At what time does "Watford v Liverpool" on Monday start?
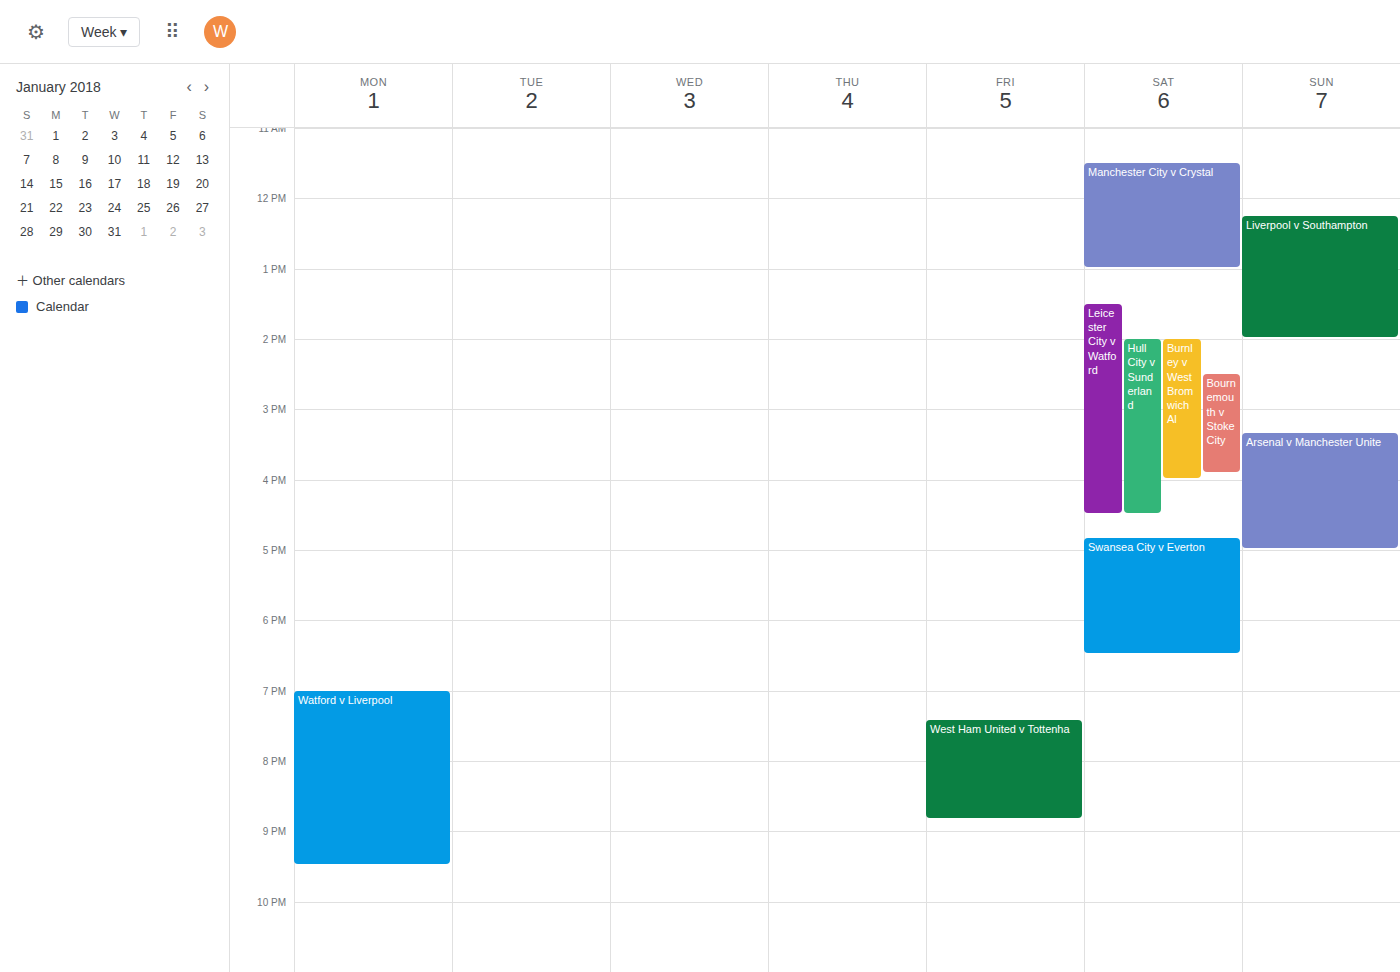
19:00